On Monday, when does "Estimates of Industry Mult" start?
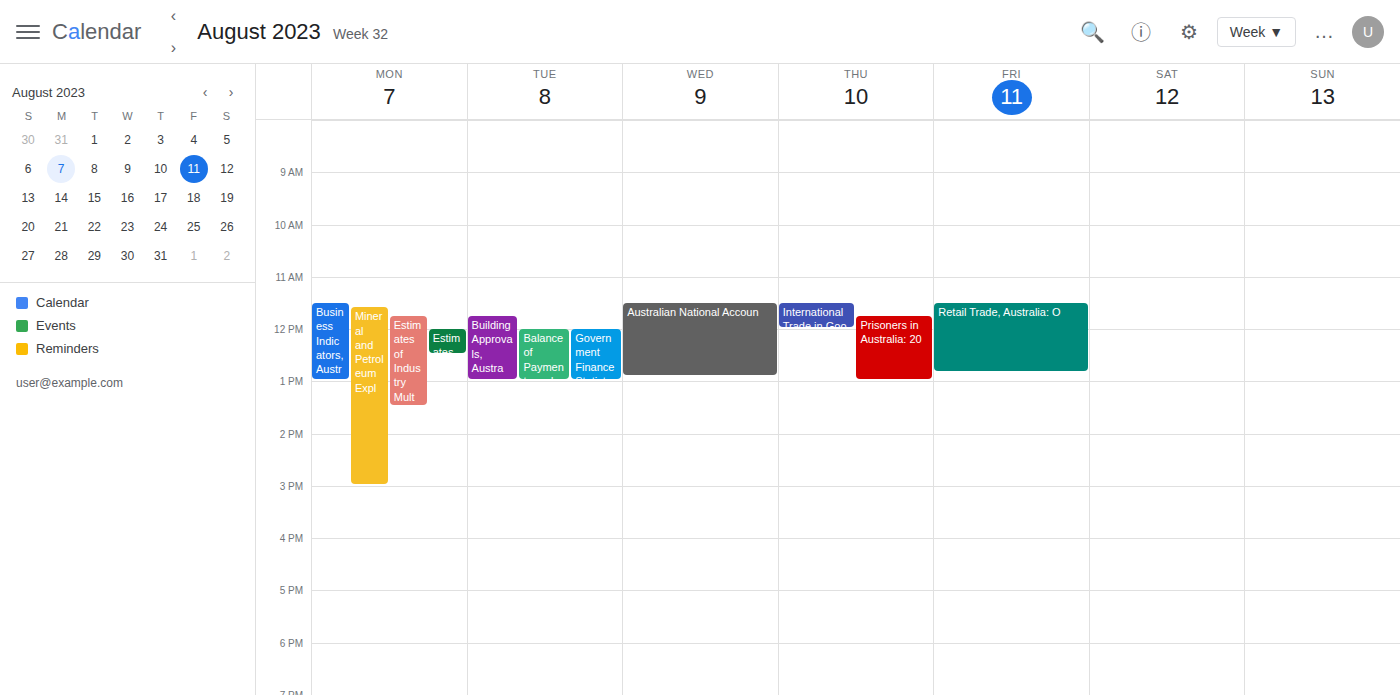
11:45 AM